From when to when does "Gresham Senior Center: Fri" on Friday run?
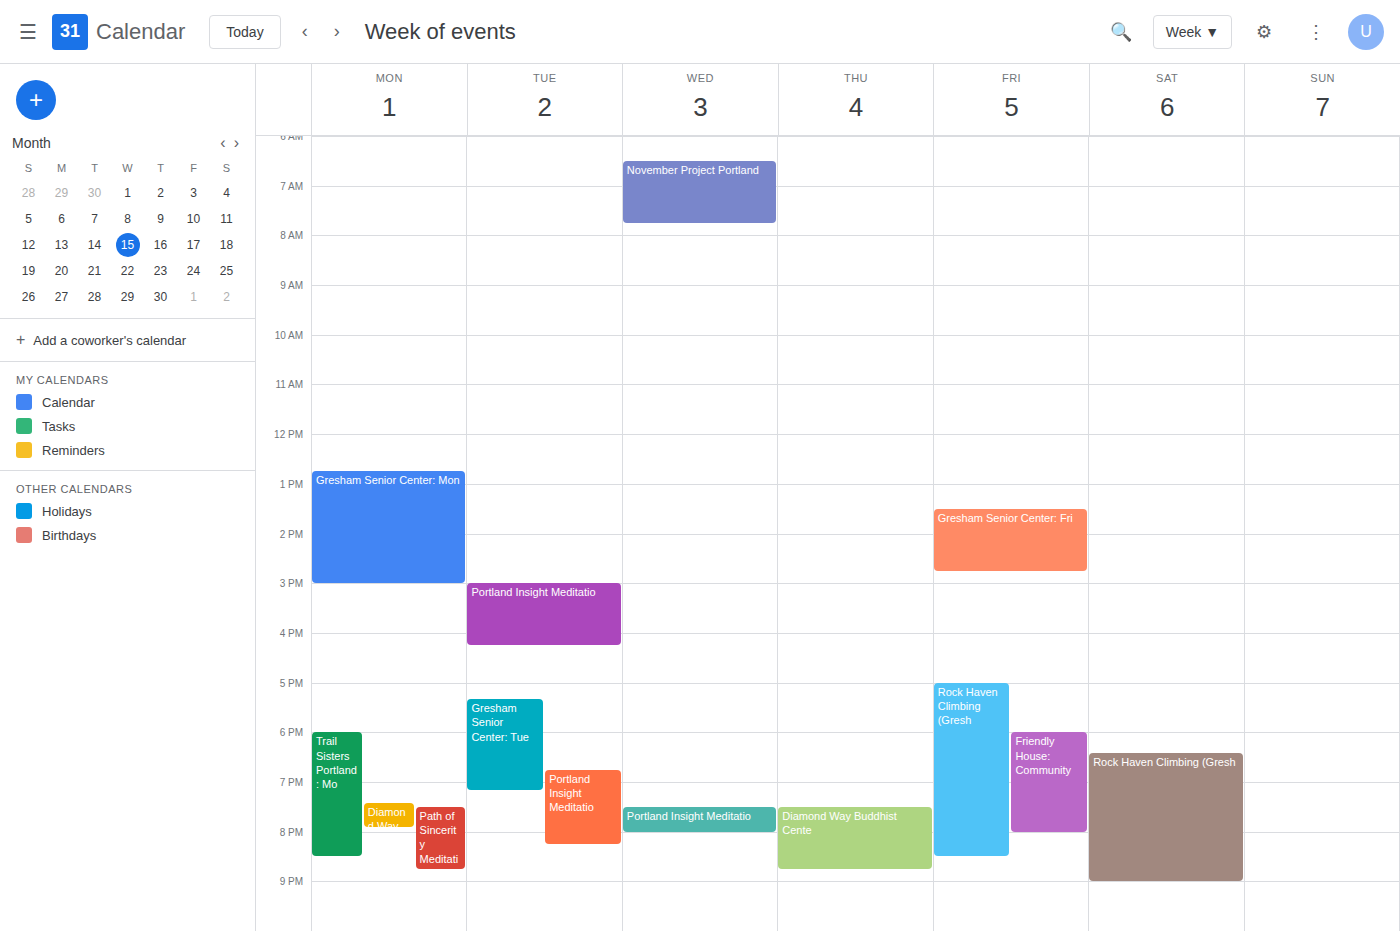
1:30 PM to 2:45 PM